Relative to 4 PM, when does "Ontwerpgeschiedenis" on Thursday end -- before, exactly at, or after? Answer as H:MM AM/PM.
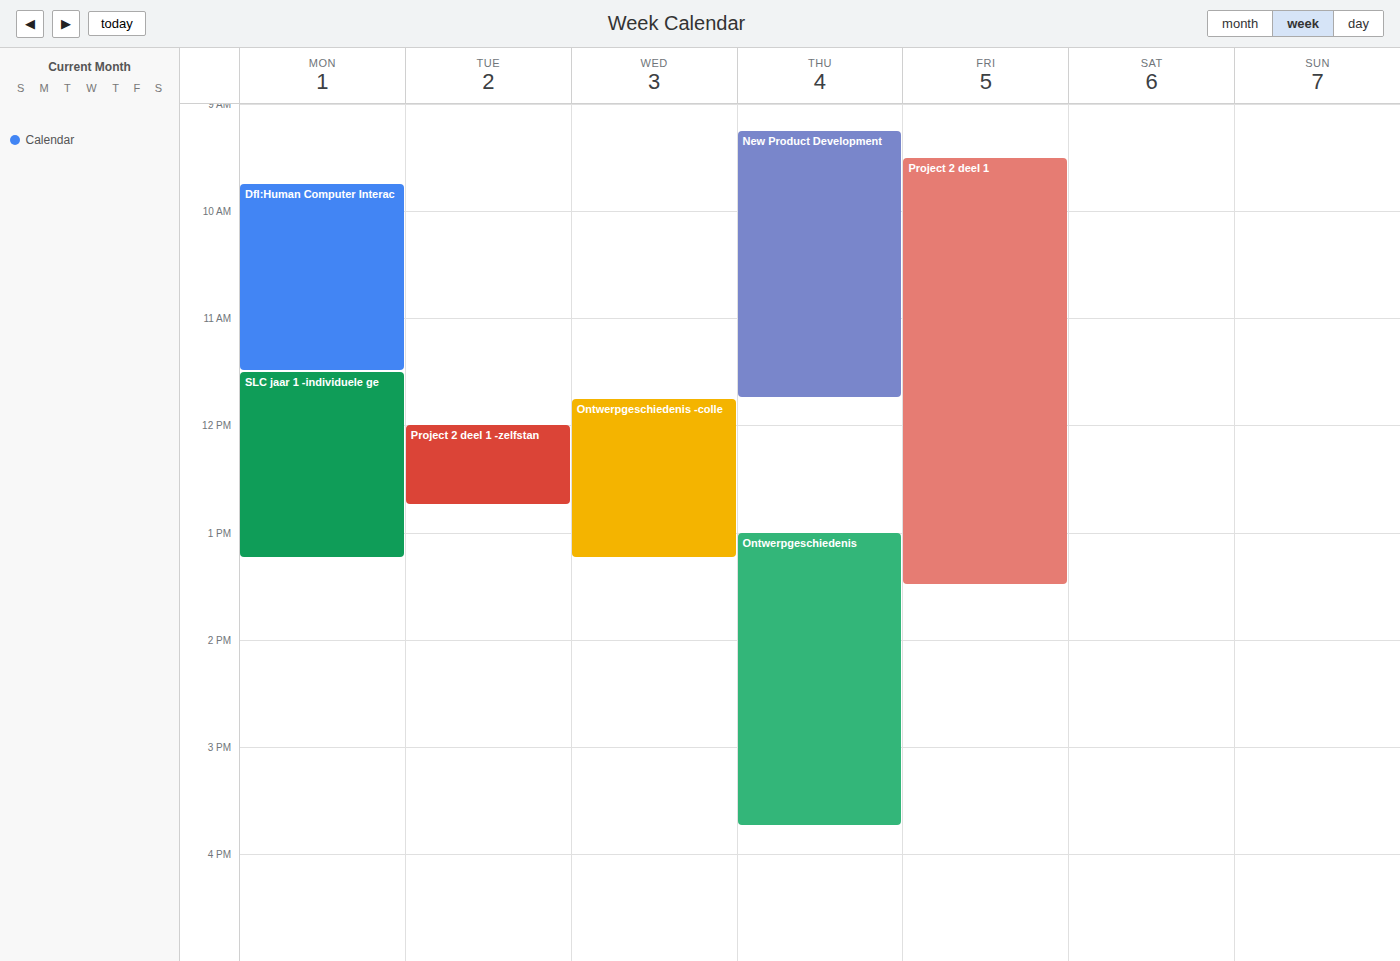
3:45 PM -- before 4 PM, 15 minutes above the 4 PM line.